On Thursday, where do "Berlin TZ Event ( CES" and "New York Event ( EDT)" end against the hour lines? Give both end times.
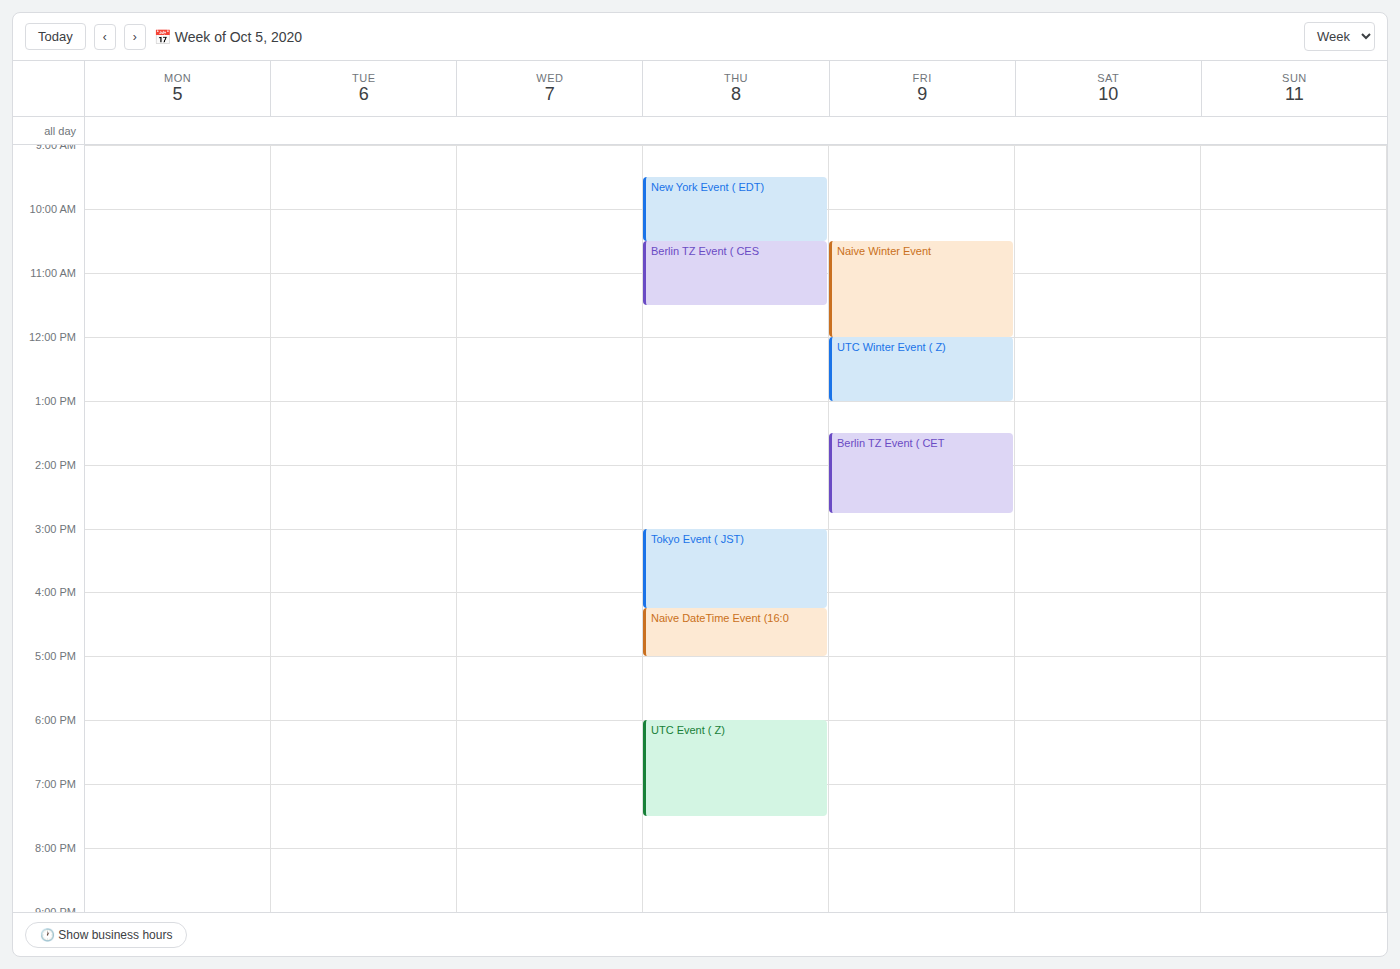
"Berlin TZ Event ( CES": 11:30 AM, halfway between the 11 AM and 12 PM lines. "New York Event ( EDT)": 10:30 AM, halfway between the 10 AM and 11 AM lines.